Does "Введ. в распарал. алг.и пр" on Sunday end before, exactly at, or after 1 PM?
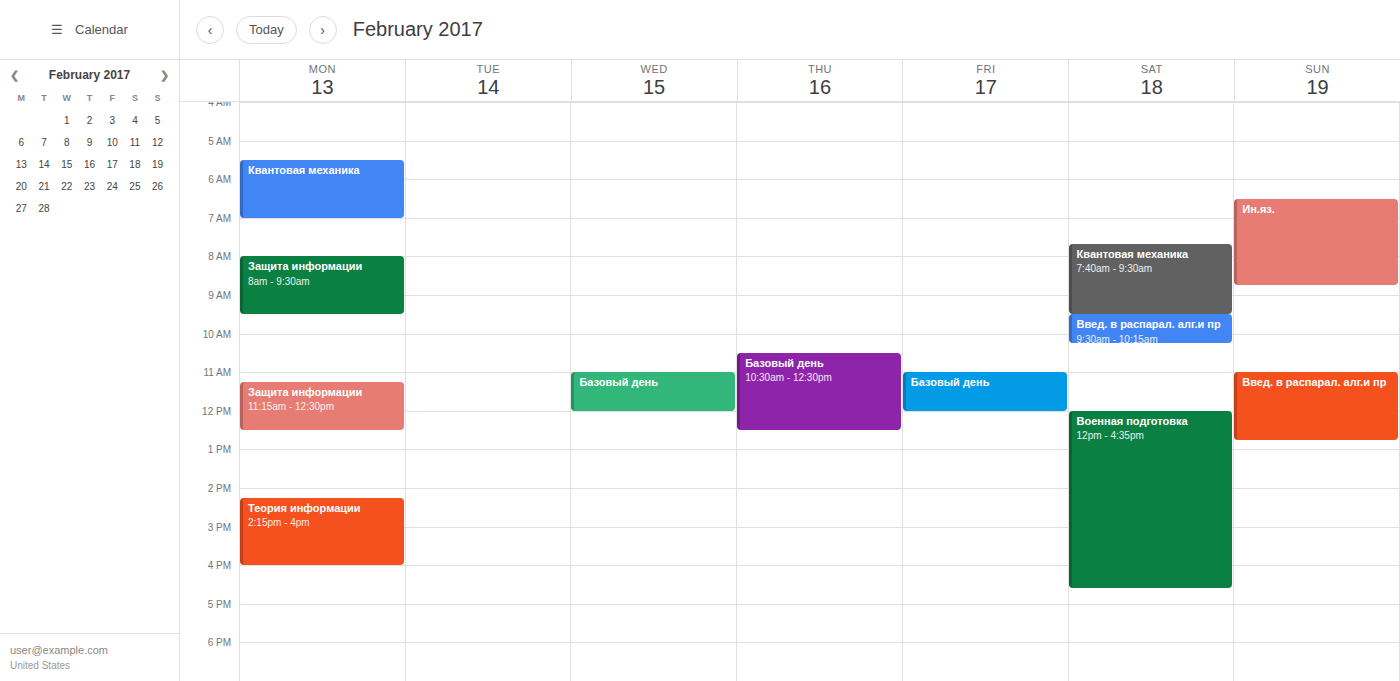
12:45 PM -- before 1 PM, 15 minutes above the 1 PM line.